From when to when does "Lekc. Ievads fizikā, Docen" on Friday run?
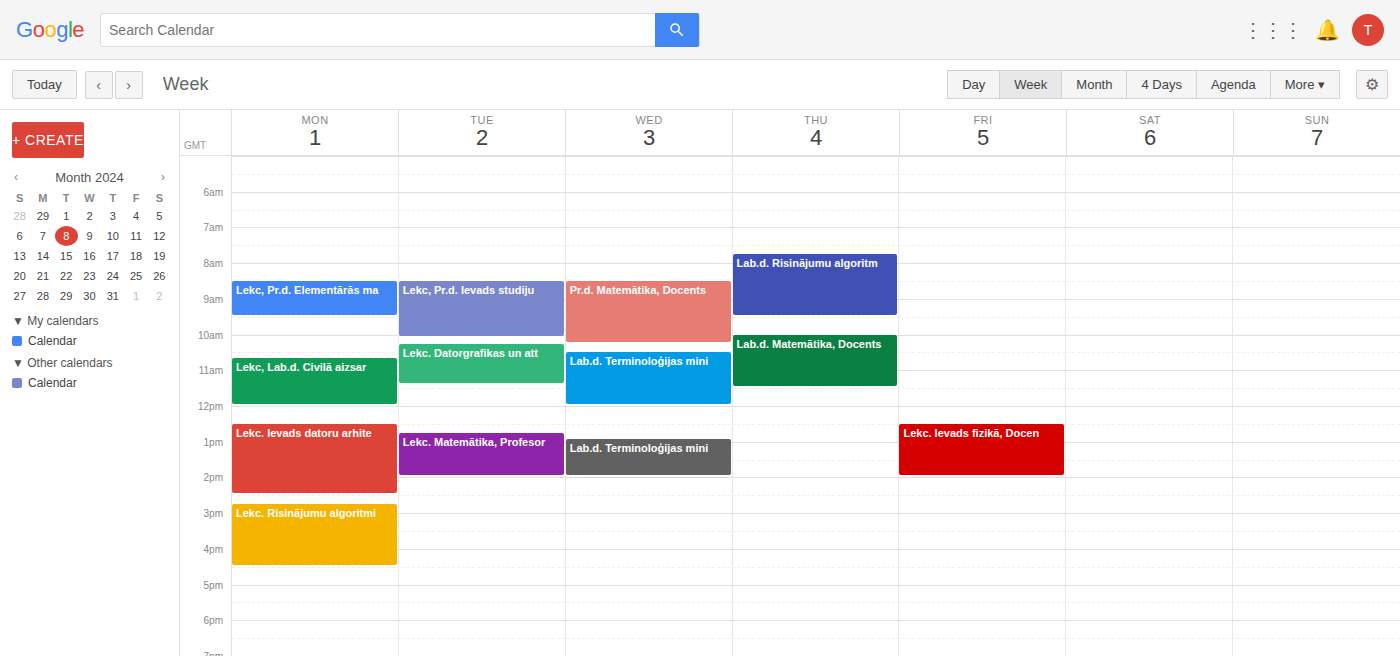
12:30 PM to 2:00 PM